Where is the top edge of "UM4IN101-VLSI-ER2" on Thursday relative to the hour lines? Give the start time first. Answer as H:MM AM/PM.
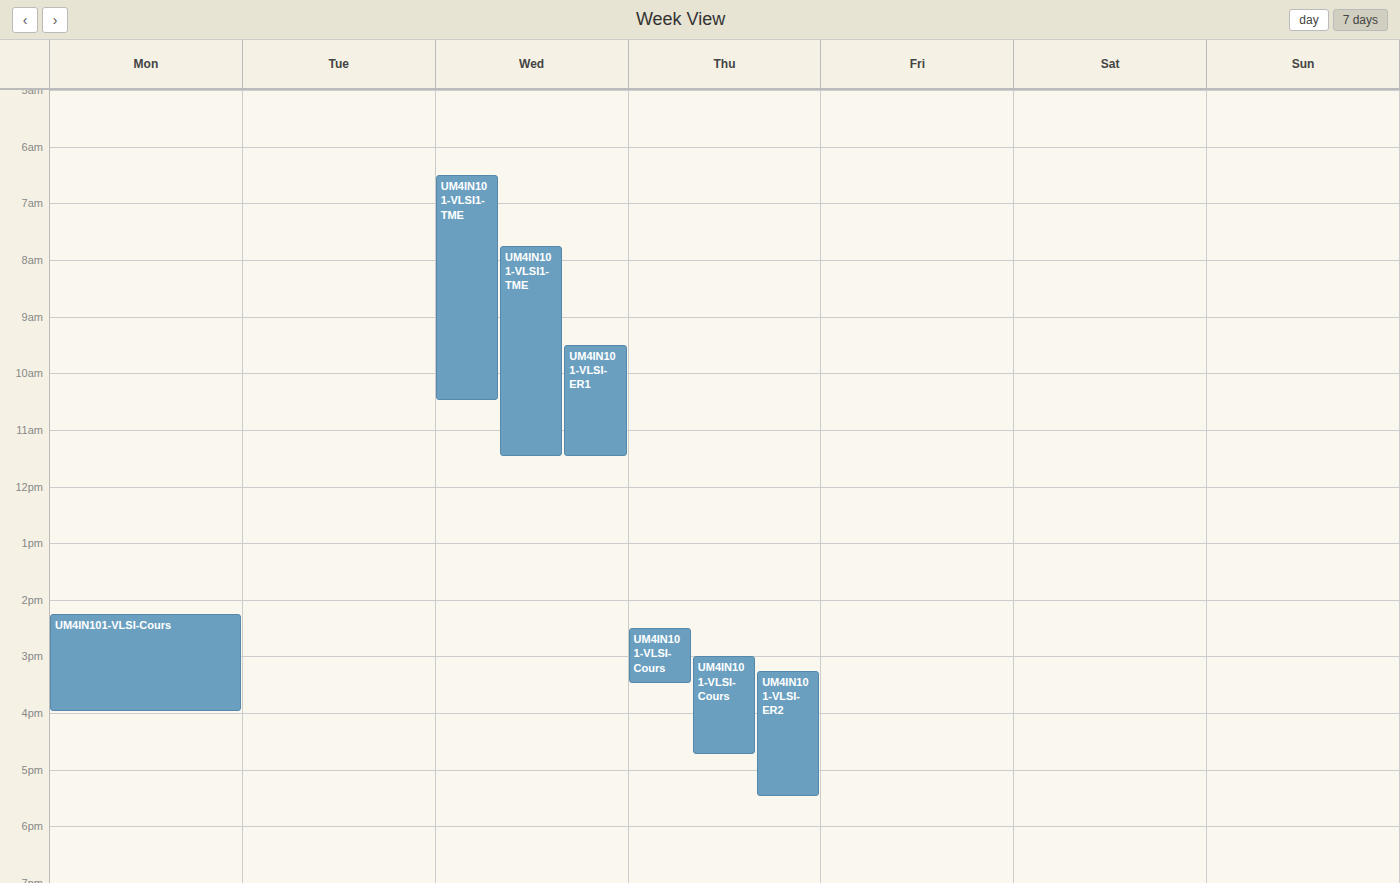
3:15 PM -- neither: a quarter of the way from the 3 PM line to the 4 PM line.